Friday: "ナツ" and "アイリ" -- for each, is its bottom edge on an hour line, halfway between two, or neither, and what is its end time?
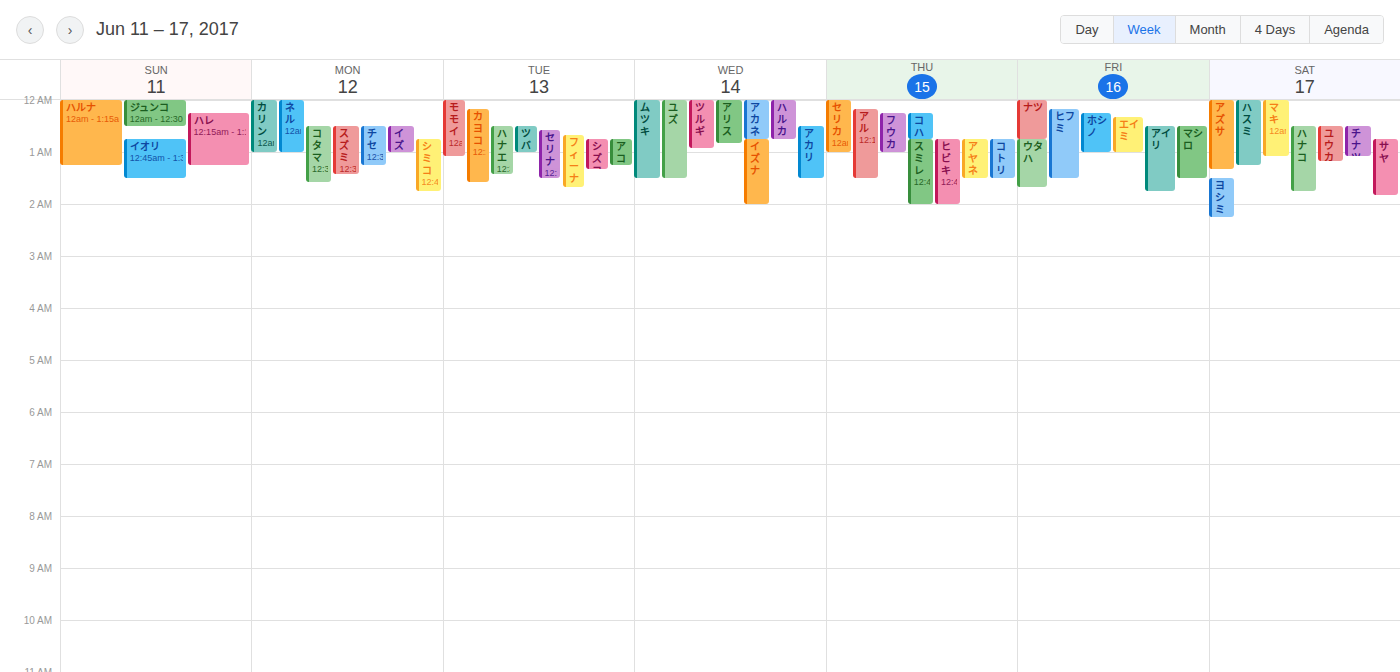
"ナツ": 12:45 AM, neither: three quarters of the way from the 12 AM line to the 1 AM line. "アイリ": 1:45 AM, neither: three quarters of the way from the 1 AM line to the 2 AM line.